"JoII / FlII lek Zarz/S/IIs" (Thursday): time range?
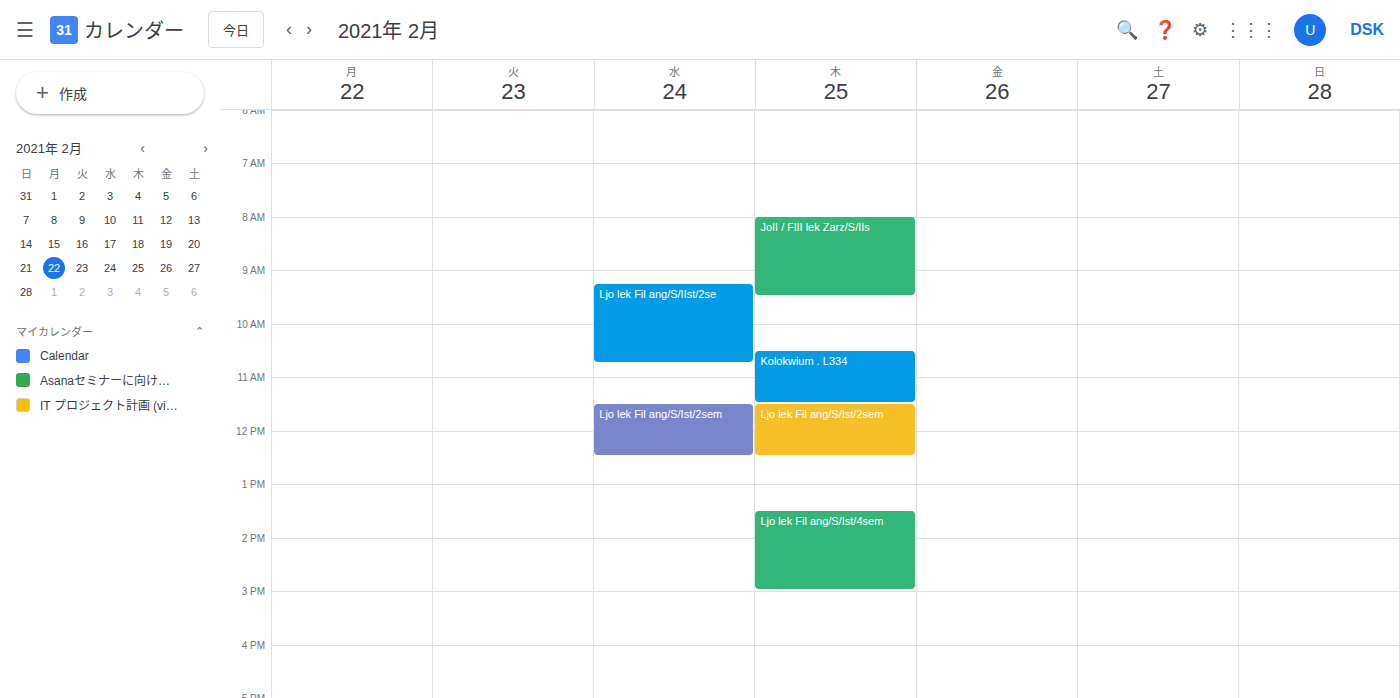
8:00 AM to 9:30 AM